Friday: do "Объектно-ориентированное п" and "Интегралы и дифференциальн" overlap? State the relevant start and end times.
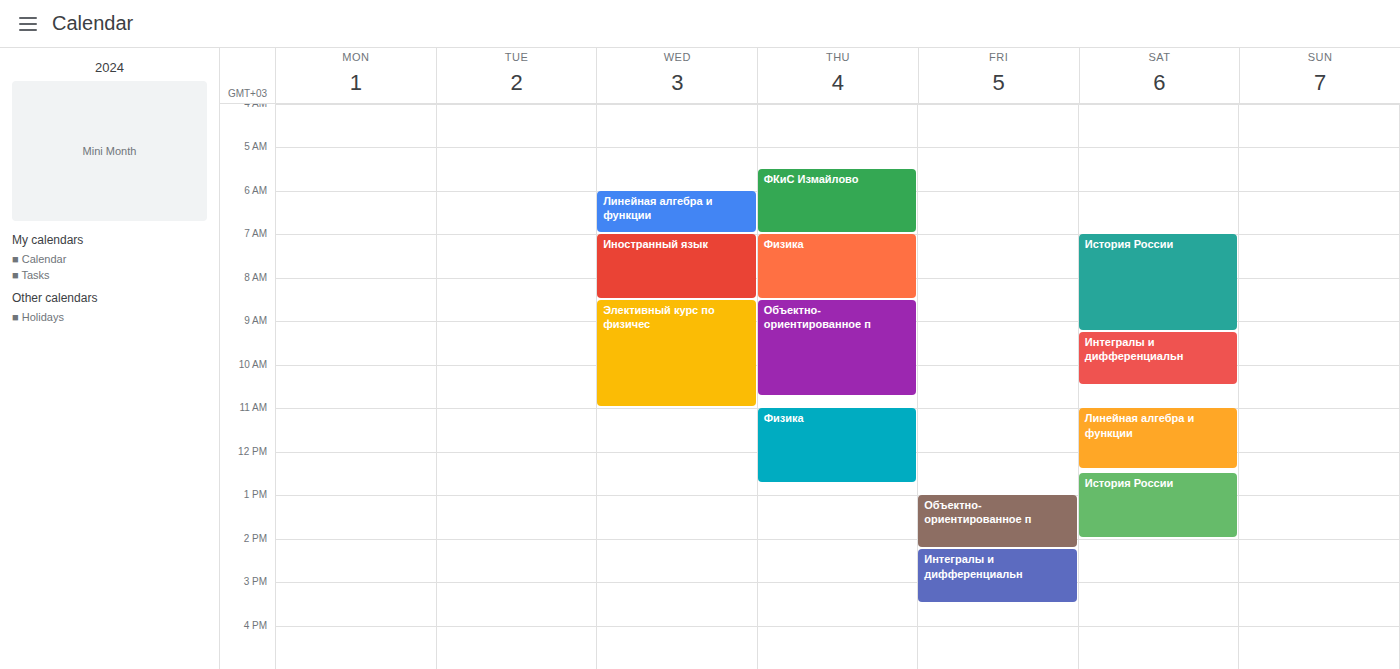
"Объектно-ориентированное п" ends at 2:15 PM, exactly when "Интегралы и дифференциальн" starts -- they touch but do not overlap.